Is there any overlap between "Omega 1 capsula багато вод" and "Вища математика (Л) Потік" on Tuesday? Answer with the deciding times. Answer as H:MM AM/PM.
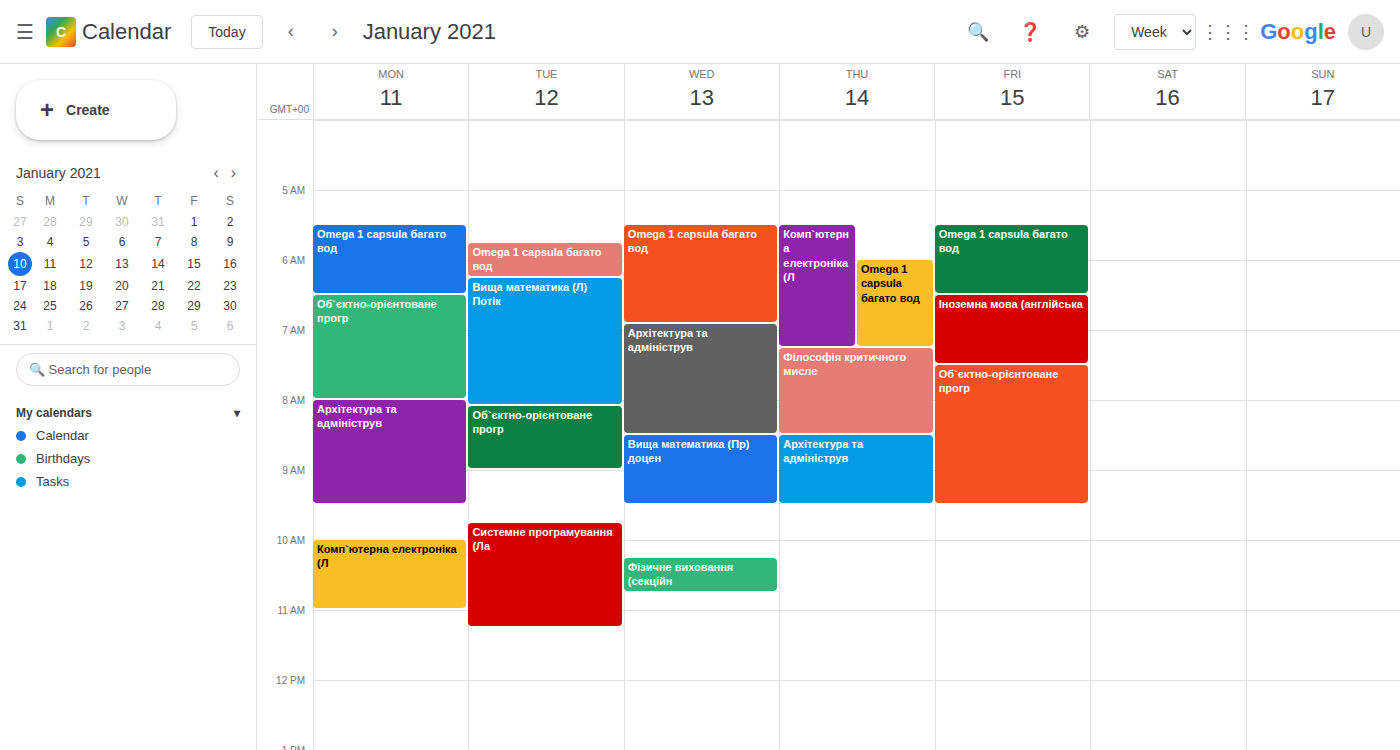
"Omega 1 capsula багато вод" ends at 6:15 AM, exactly when "Вища математика (Л) Потік" starts -- they touch but do not overlap.